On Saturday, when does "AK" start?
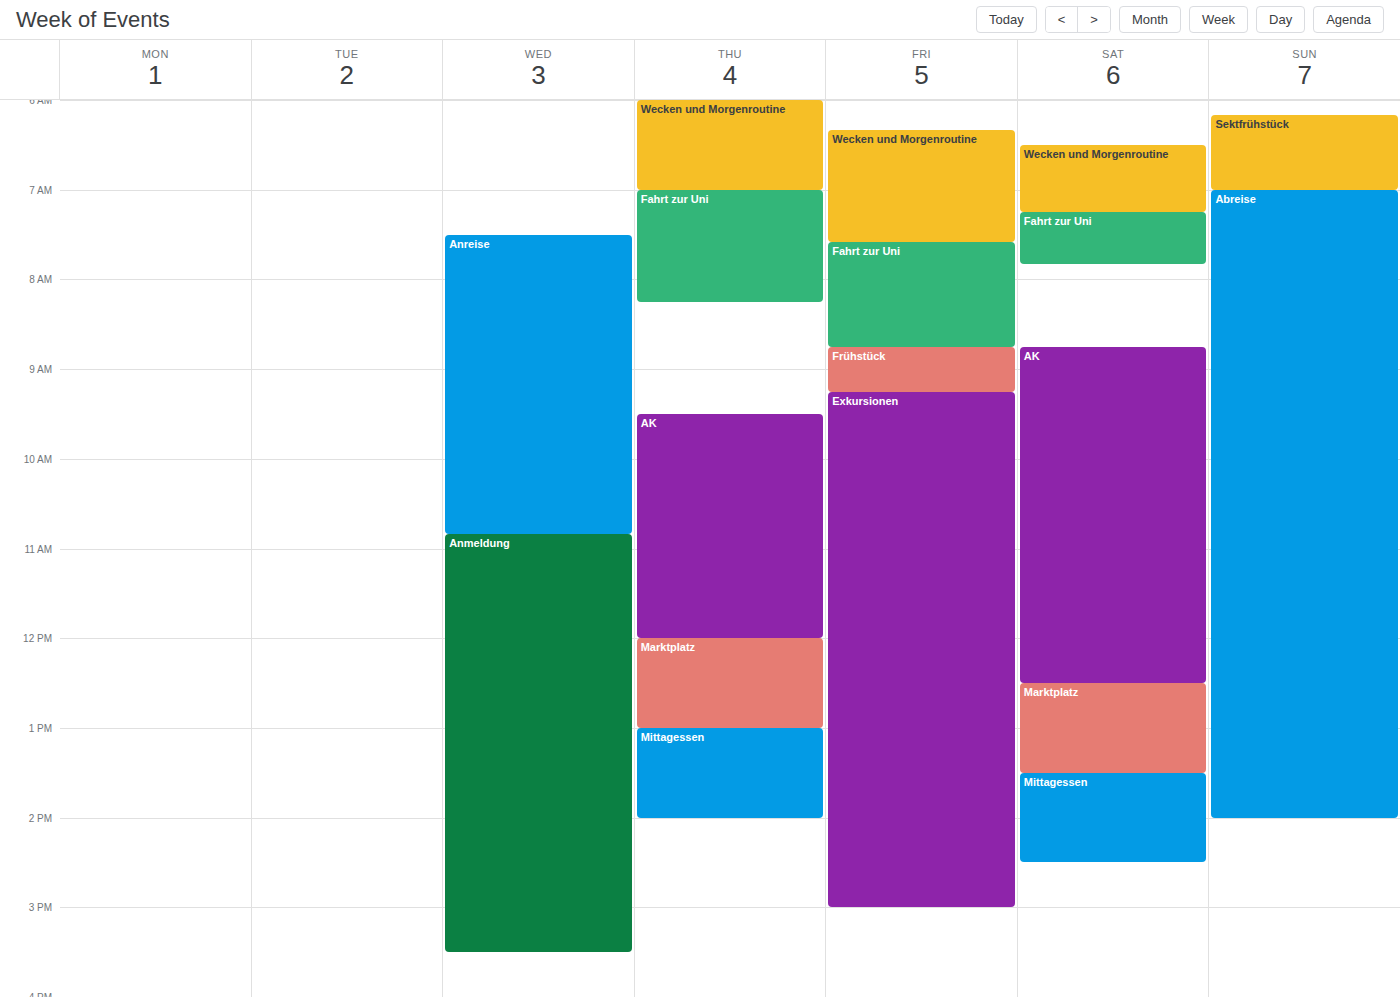
8:45 AM